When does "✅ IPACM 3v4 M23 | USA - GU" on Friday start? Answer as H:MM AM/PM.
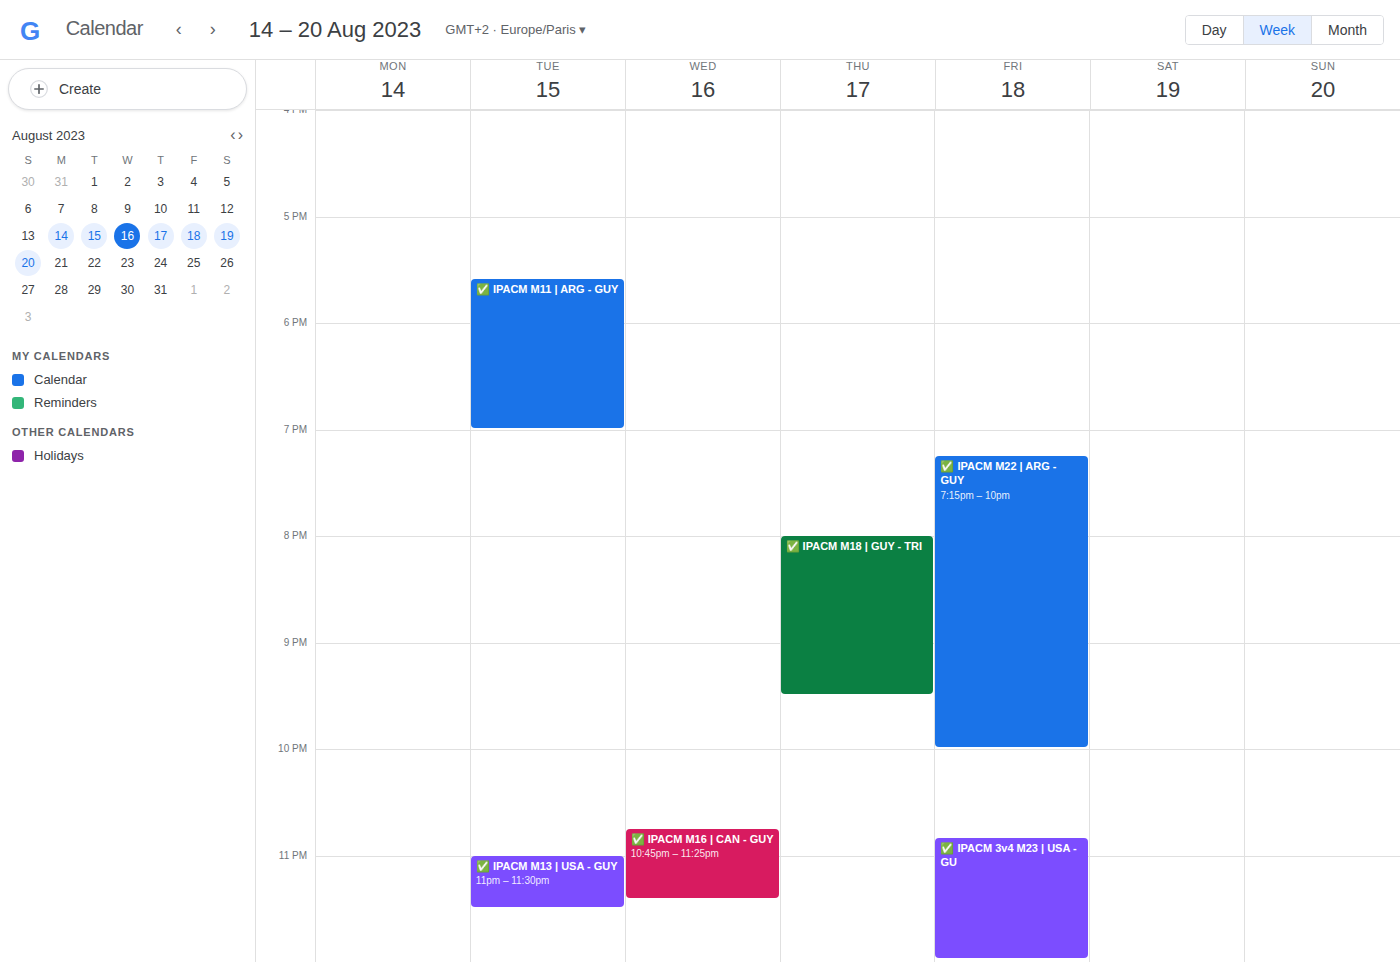
10:50 PM